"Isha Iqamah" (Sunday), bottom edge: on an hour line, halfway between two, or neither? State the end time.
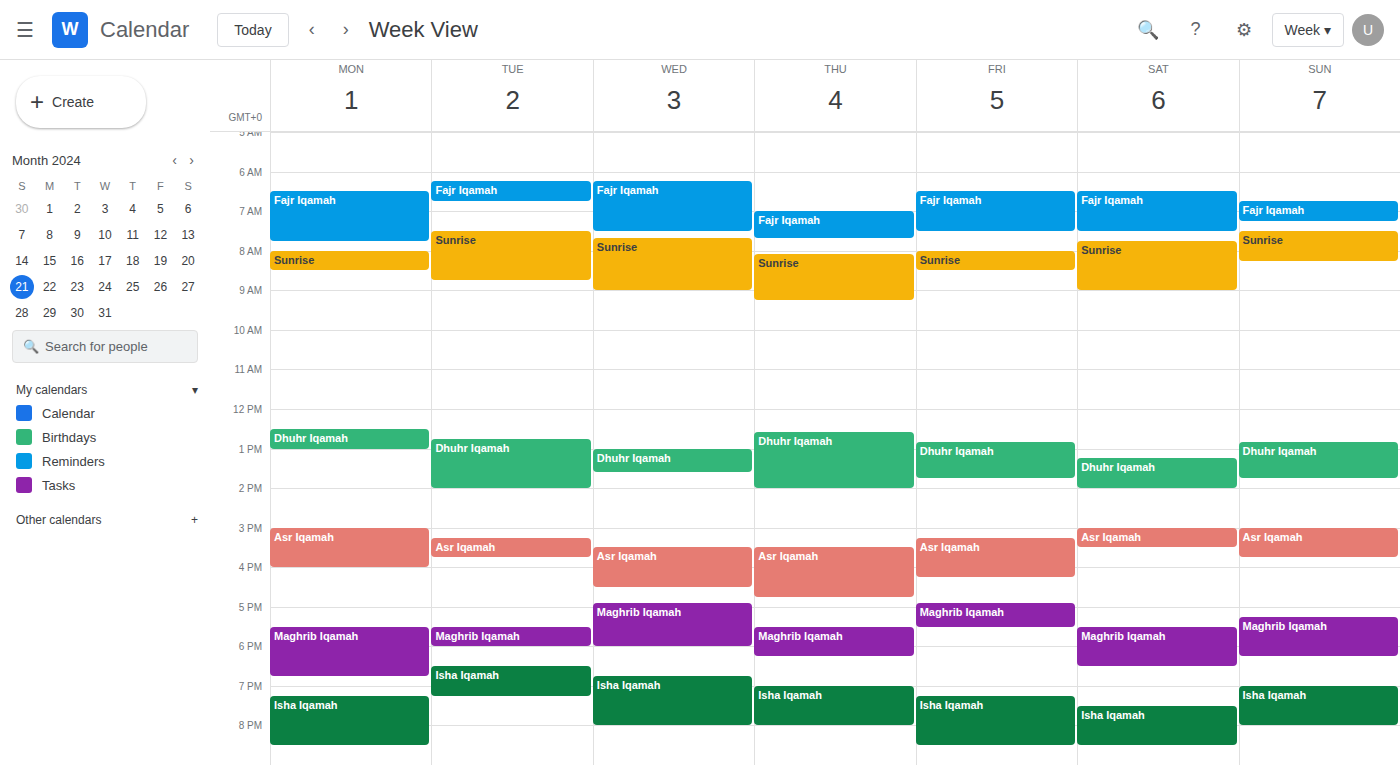
8:00 PM -- exactly on the 8 PM line.